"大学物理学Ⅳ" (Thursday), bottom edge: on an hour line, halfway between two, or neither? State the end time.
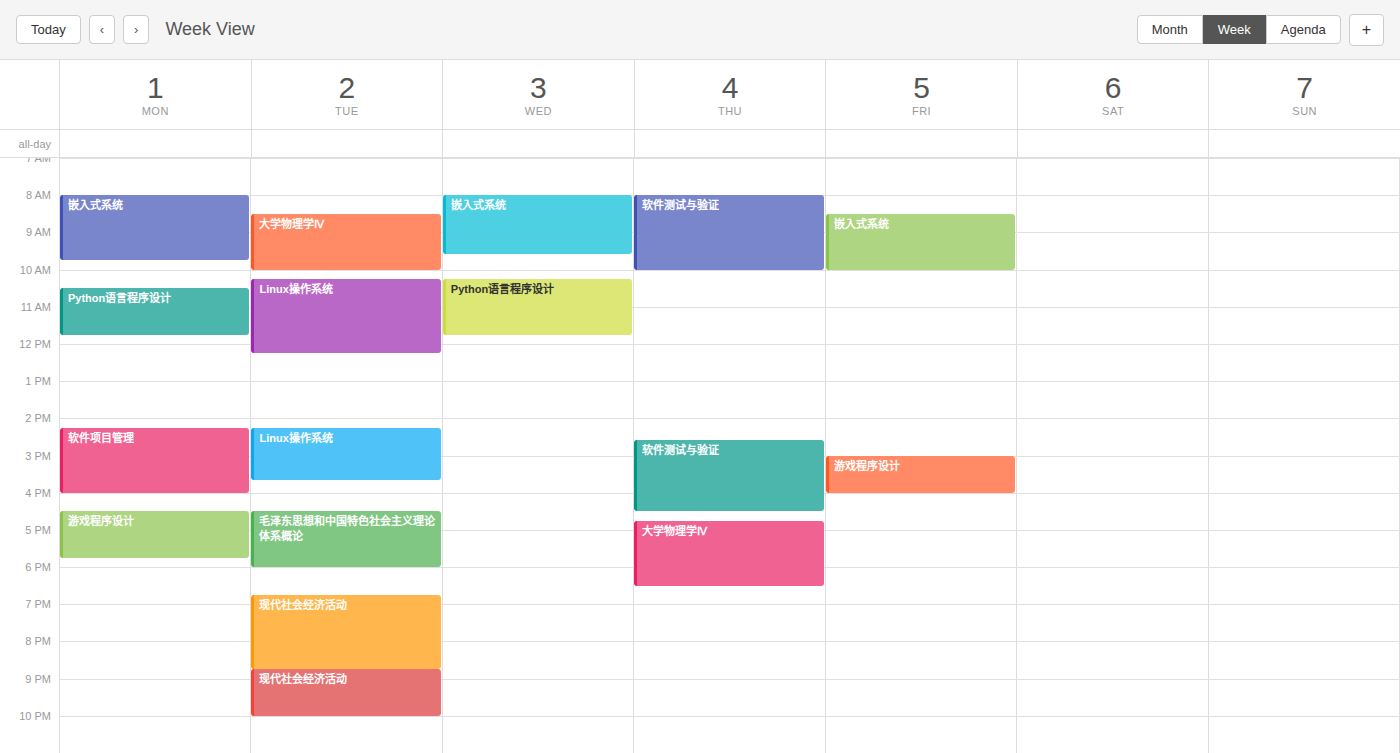
6:30 PM -- halfway between the 6 PM and 7 PM lines.